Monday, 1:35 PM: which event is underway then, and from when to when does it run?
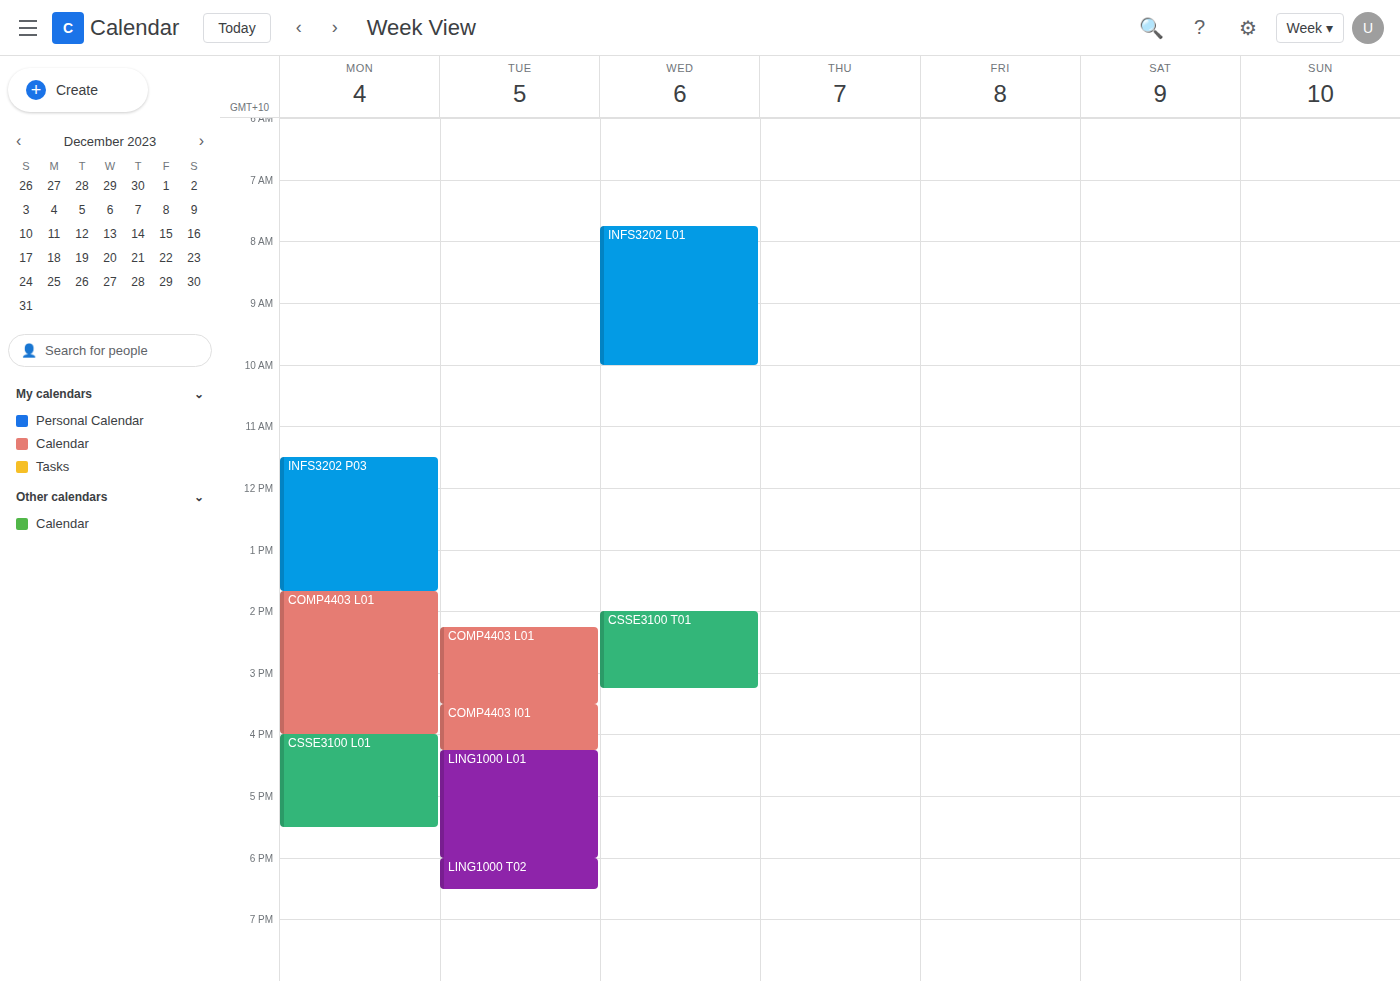
"INFS3202 P03", 11:30 AM to 1:40 PM